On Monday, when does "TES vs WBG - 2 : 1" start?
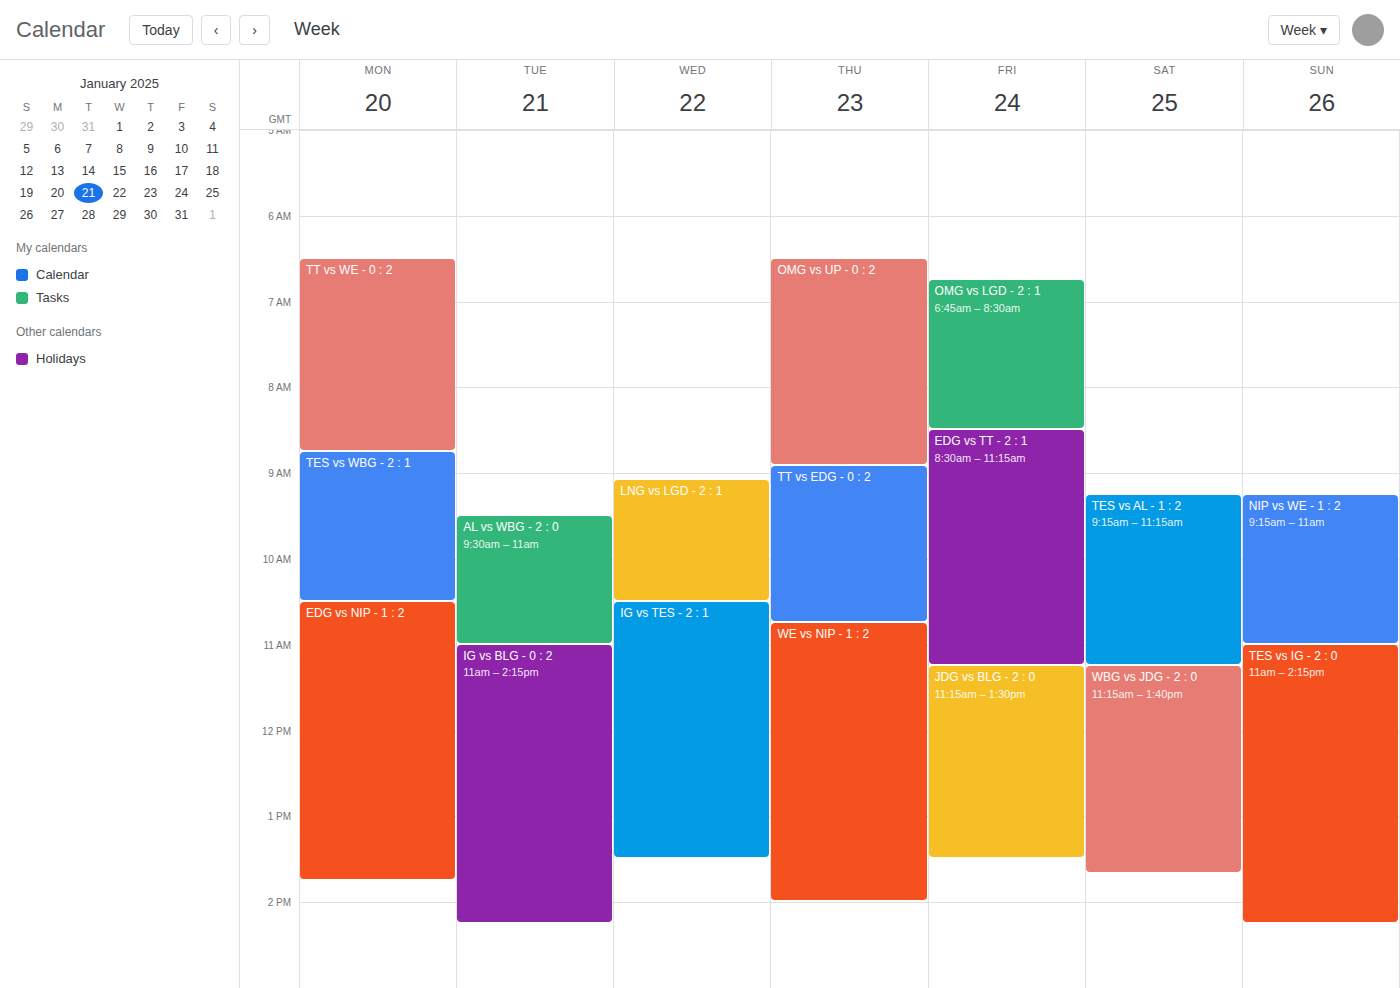
8:45 AM